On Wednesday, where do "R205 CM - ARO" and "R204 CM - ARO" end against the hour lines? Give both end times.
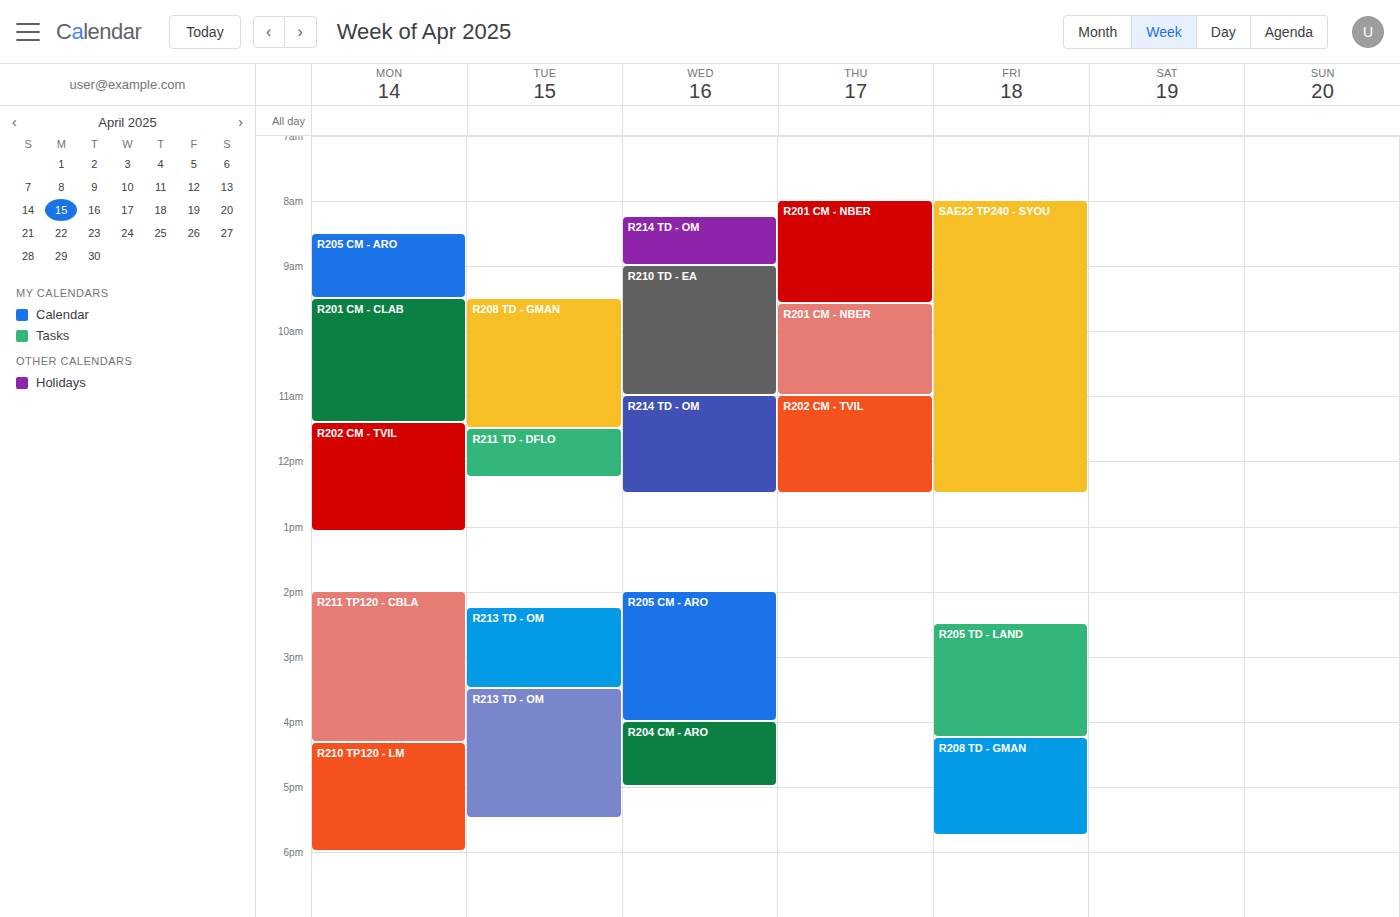
"R205 CM - ARO": 4:00 PM, exactly on the 4 PM line. "R204 CM - ARO": 5:00 PM, exactly on the 5 PM line.